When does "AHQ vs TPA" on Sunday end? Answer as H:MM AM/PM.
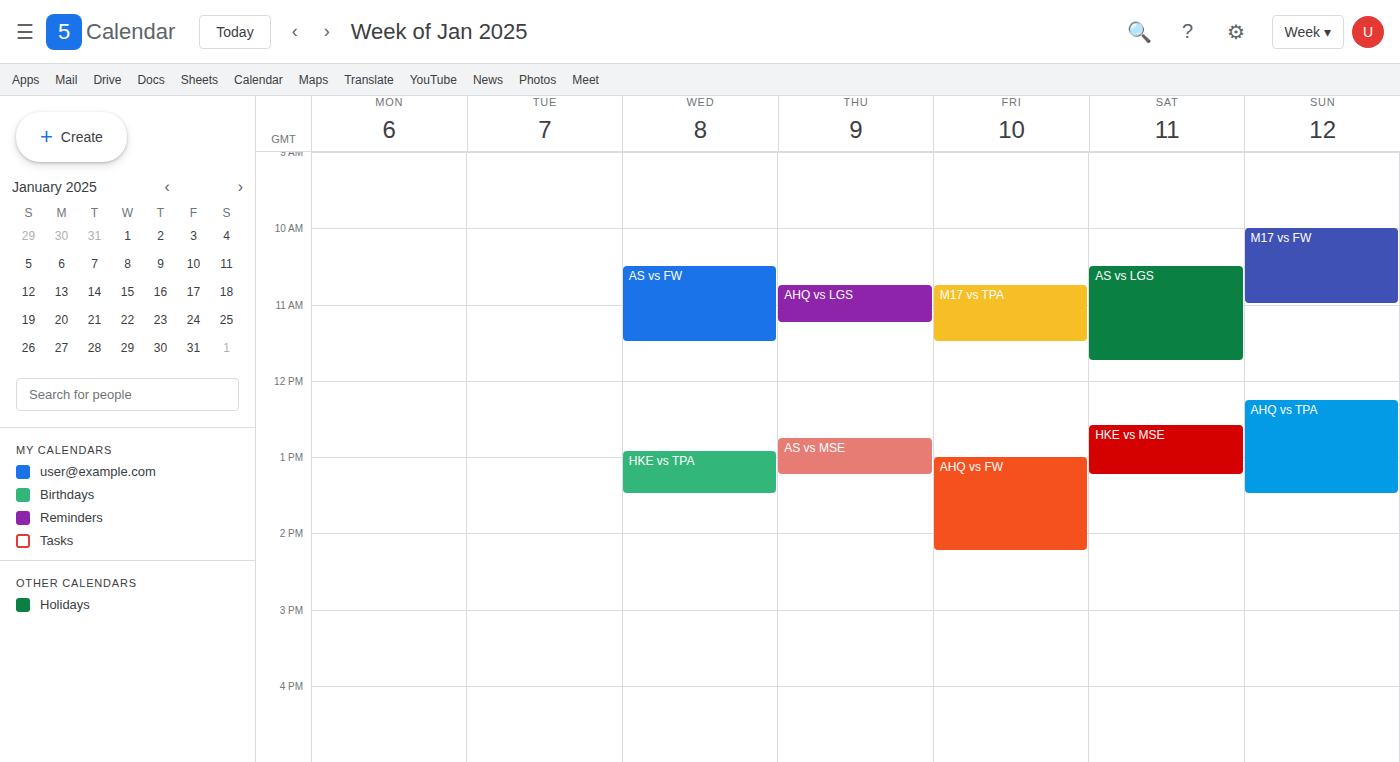
1:30 PM